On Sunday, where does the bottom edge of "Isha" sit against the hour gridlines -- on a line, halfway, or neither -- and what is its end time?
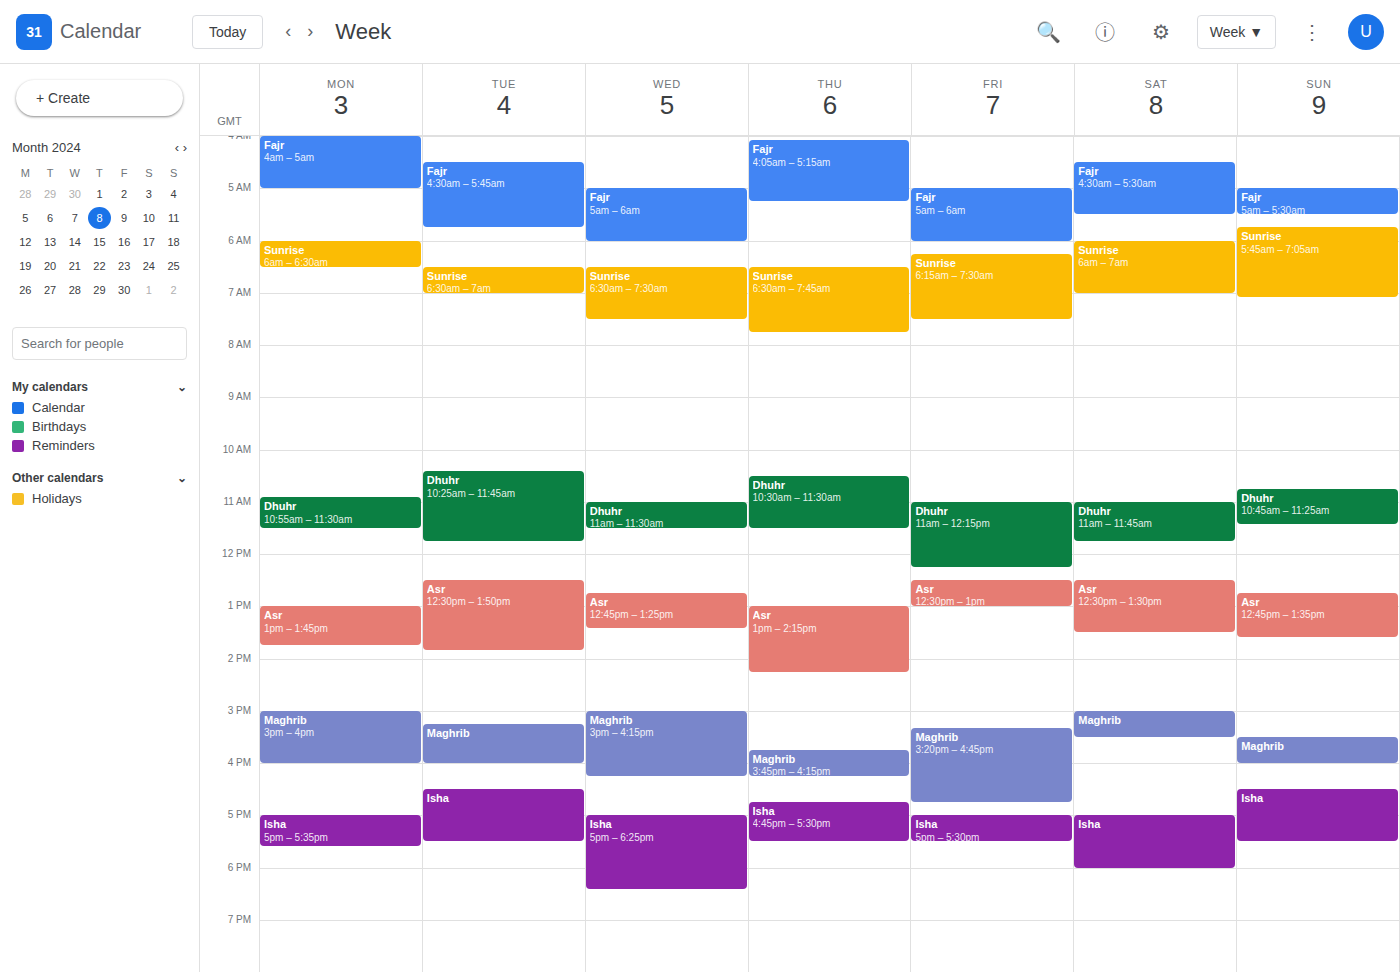
5:30 PM -- halfway between the 5 PM and 6 PM lines.